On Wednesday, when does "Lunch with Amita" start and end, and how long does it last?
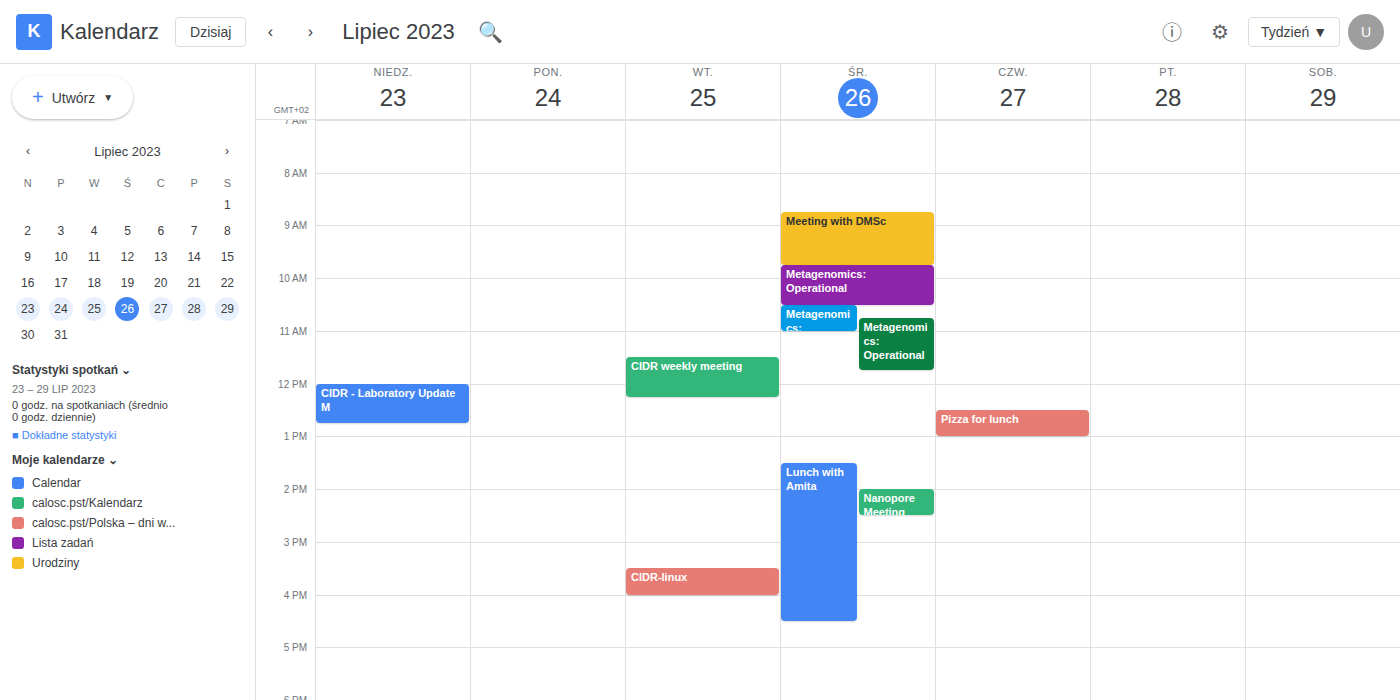
1:30 PM to 4:30 PM, 3 hours